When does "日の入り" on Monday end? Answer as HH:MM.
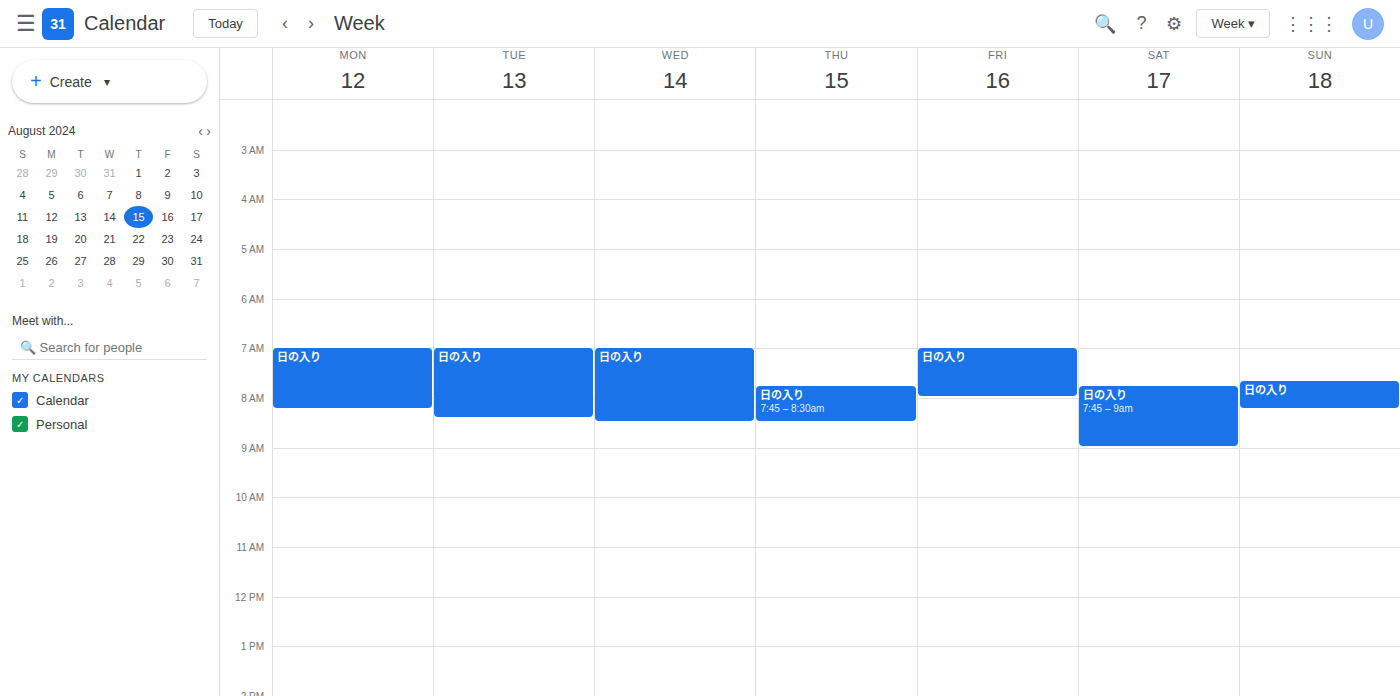
08:15